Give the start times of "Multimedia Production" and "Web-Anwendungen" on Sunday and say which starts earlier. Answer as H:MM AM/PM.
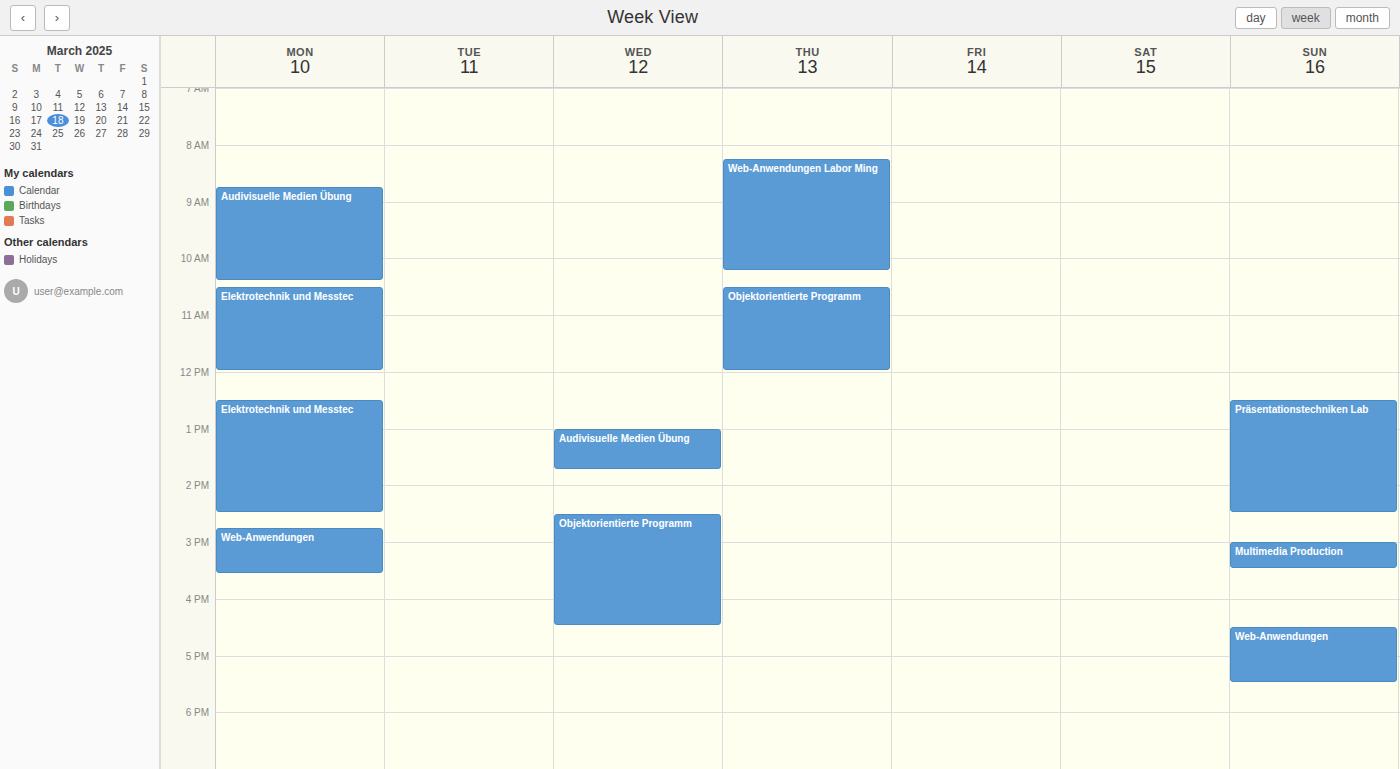
"Multimedia Production" 3:00 PM; "Web-Anwendungen" 4:30 PM.